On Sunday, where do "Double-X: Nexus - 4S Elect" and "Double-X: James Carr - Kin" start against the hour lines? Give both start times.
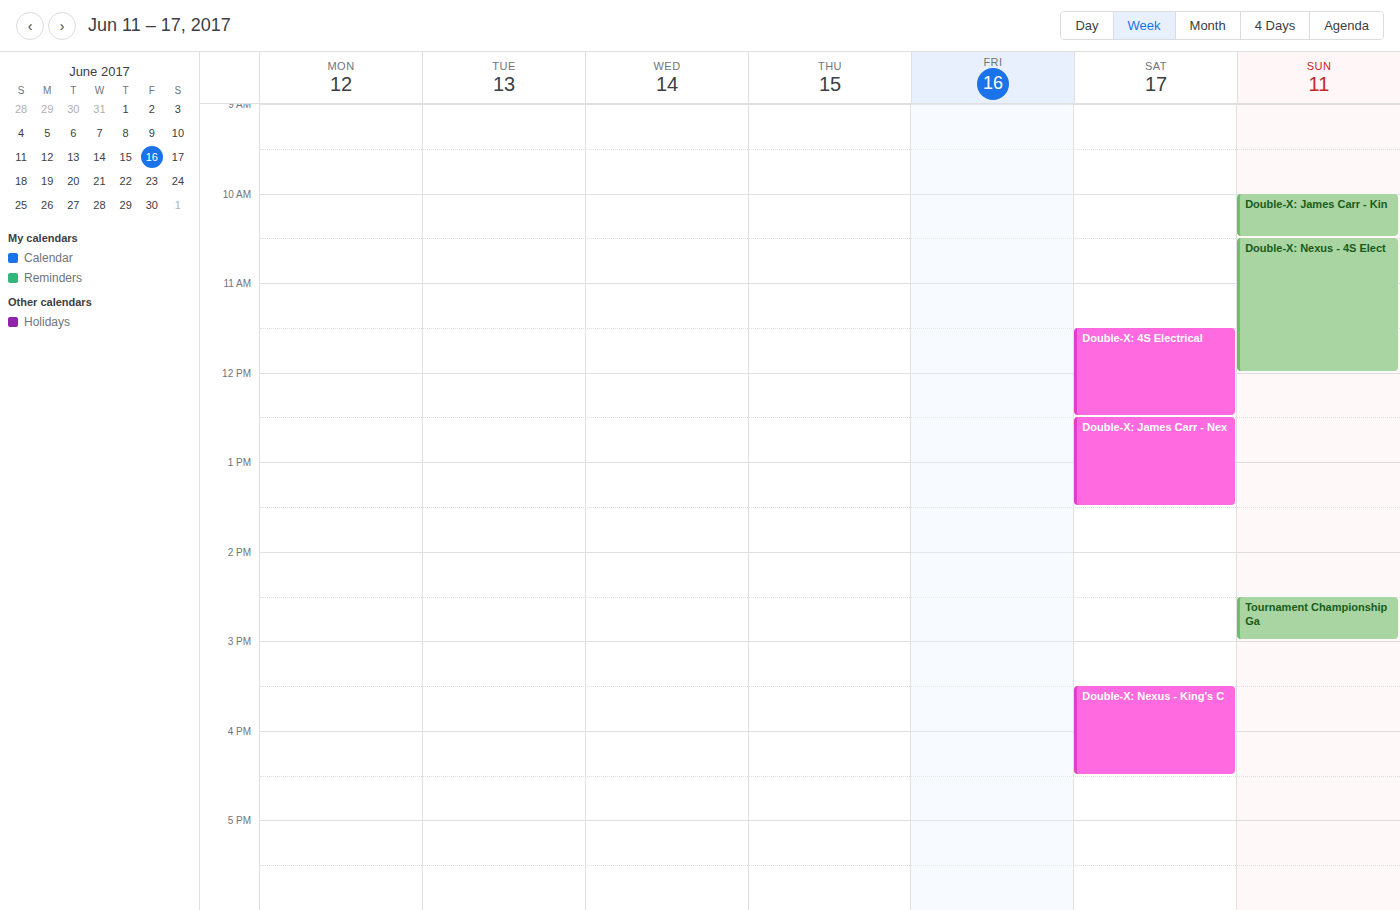
"Double-X: Nexus - 4S Elect": 10:30 AM, halfway between the 10 AM and 11 AM lines. "Double-X: James Carr - Kin": 10:00 AM, exactly on the 10 AM line.